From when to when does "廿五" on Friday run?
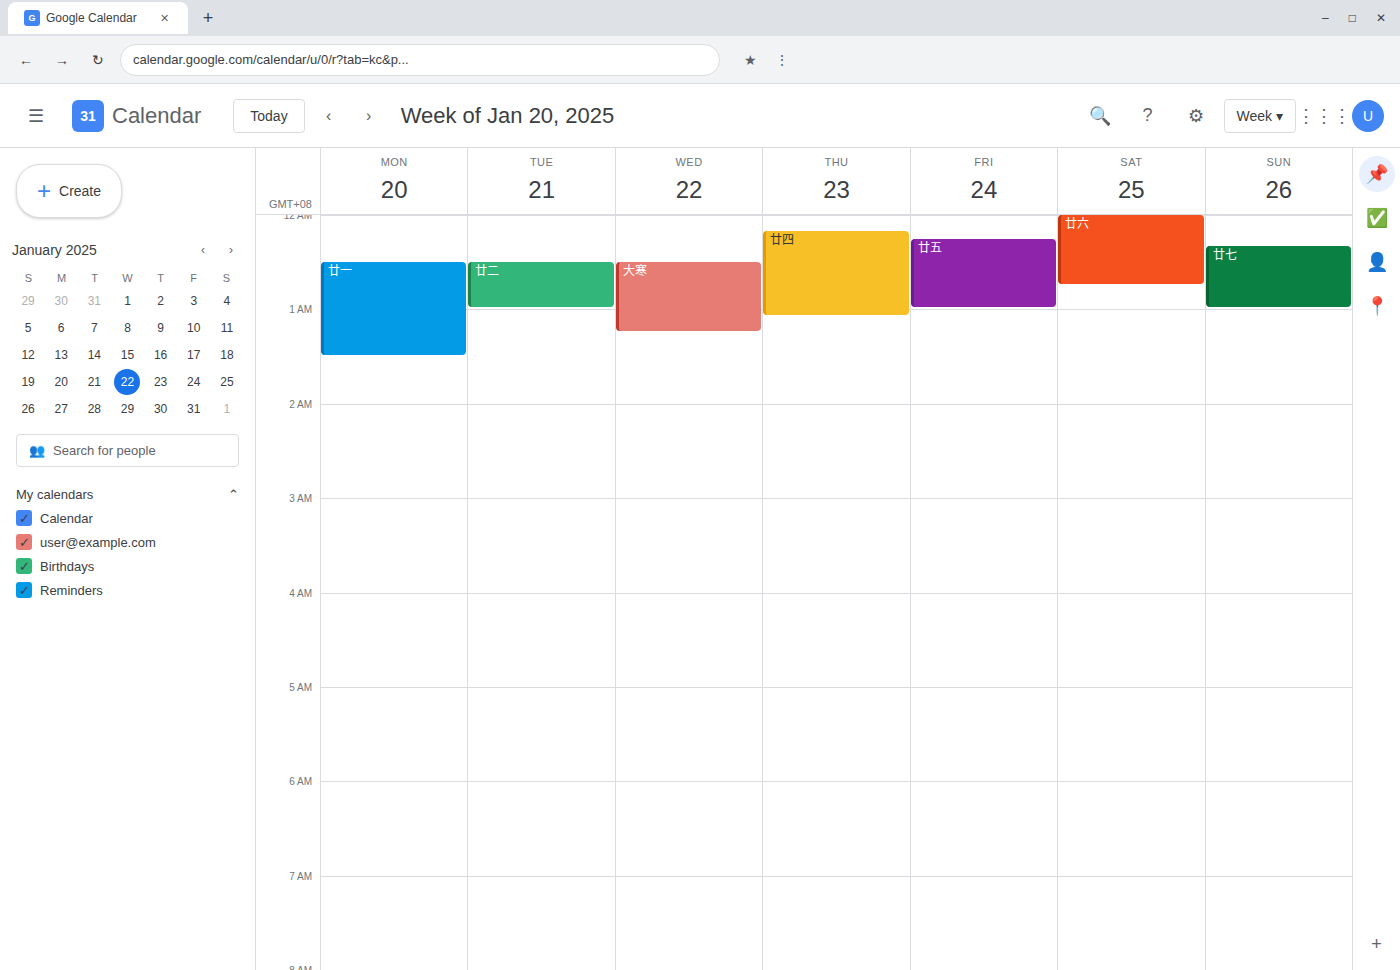
12:15 AM to 1:00 AM